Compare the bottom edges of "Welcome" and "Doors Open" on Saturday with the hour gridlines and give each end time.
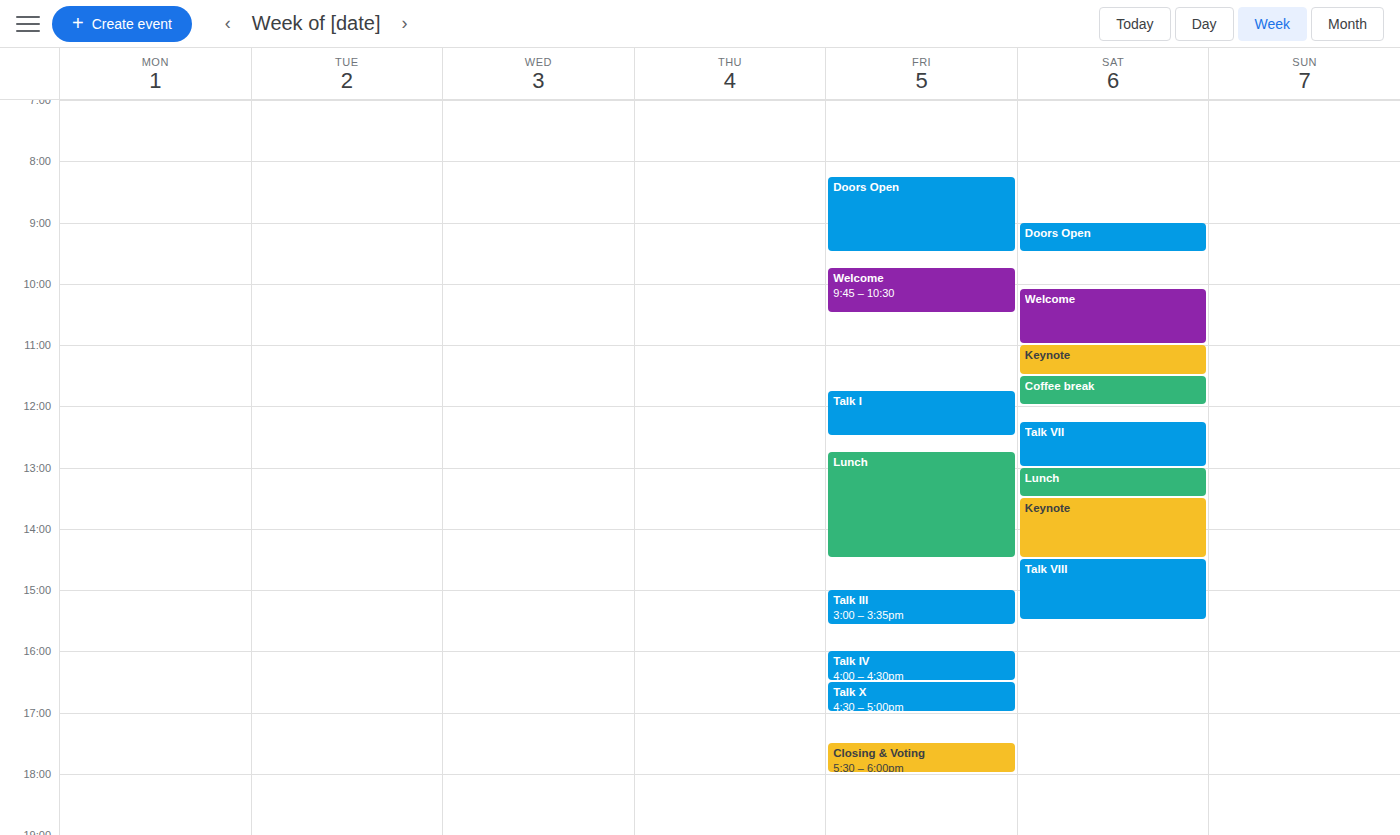
"Welcome": 11:00 AM, exactly on the 11 AM line. "Doors Open": 9:30 AM, halfway between the 9 AM and 10 AM lines.